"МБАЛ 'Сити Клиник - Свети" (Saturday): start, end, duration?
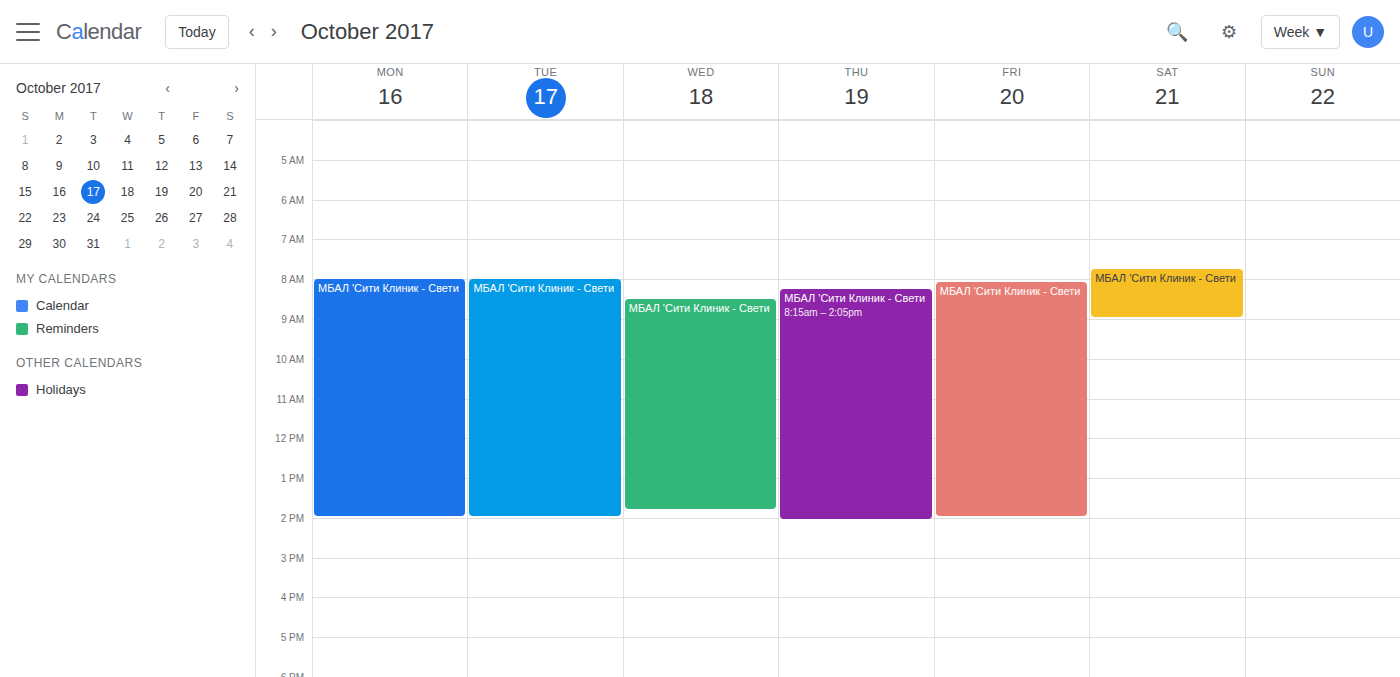
7:45 AM to 9:00 AM, 1 hour 15 minutes